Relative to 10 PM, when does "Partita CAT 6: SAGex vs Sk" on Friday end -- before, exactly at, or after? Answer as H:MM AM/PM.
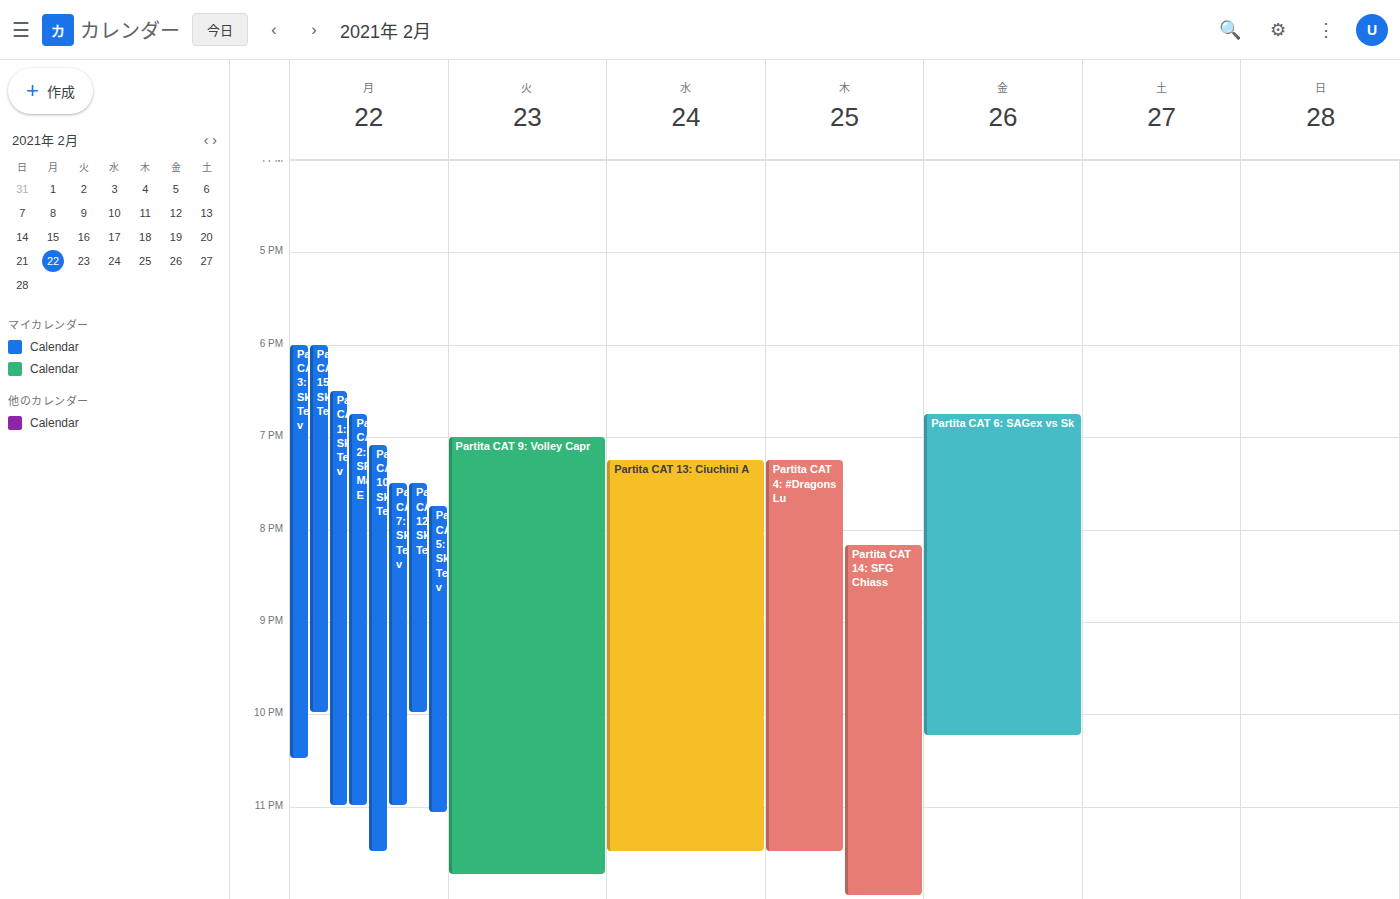
10:15 PM -- after 10 PM, 15 minutes below the 10 PM line.